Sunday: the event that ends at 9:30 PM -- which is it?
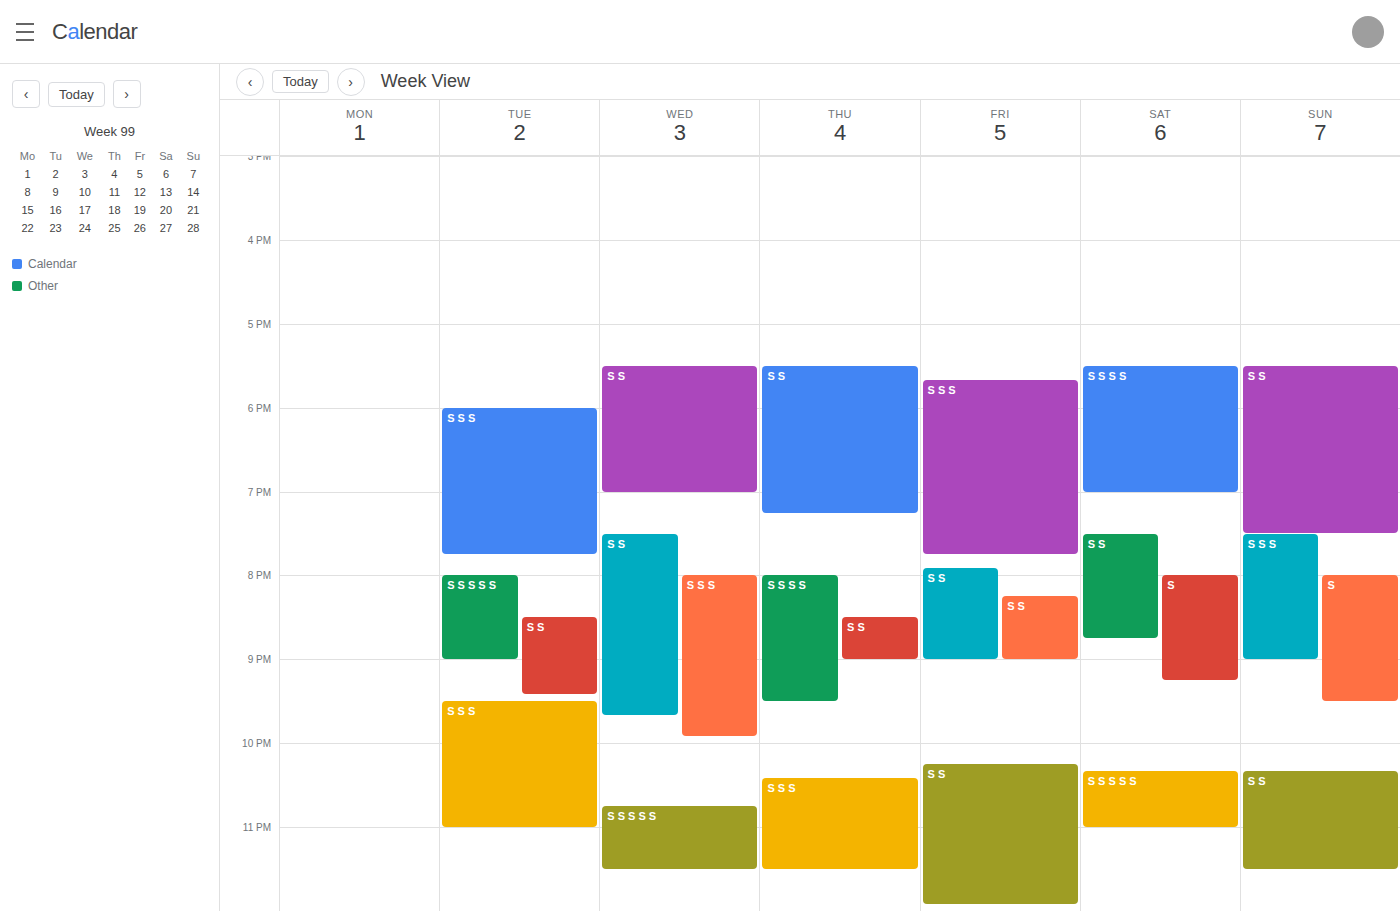
"S"